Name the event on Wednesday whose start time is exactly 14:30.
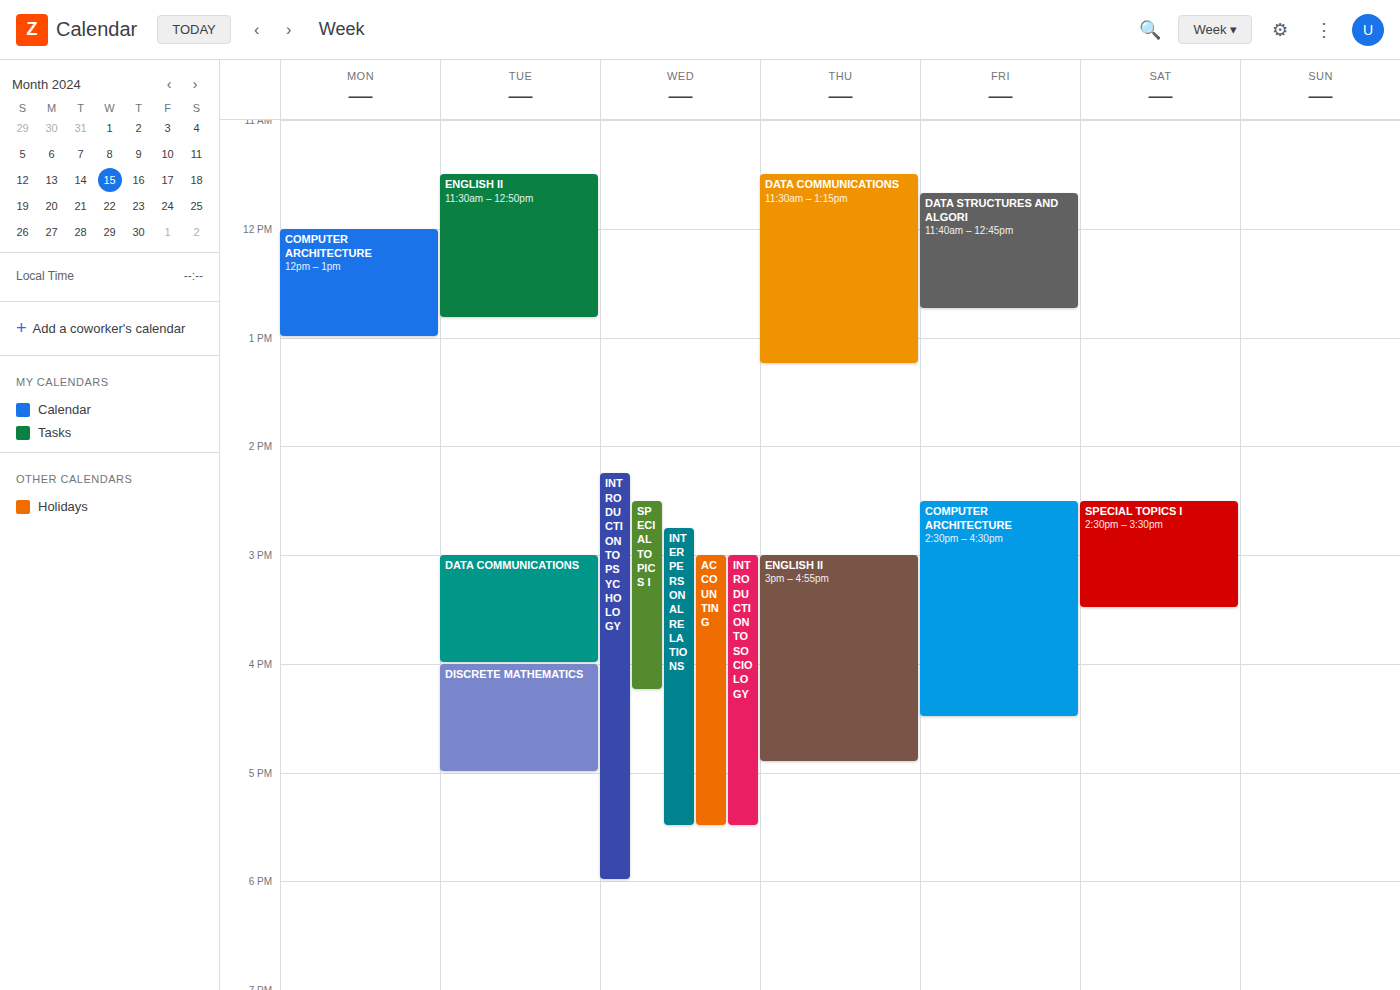
"SPECIAL TOPICS I"